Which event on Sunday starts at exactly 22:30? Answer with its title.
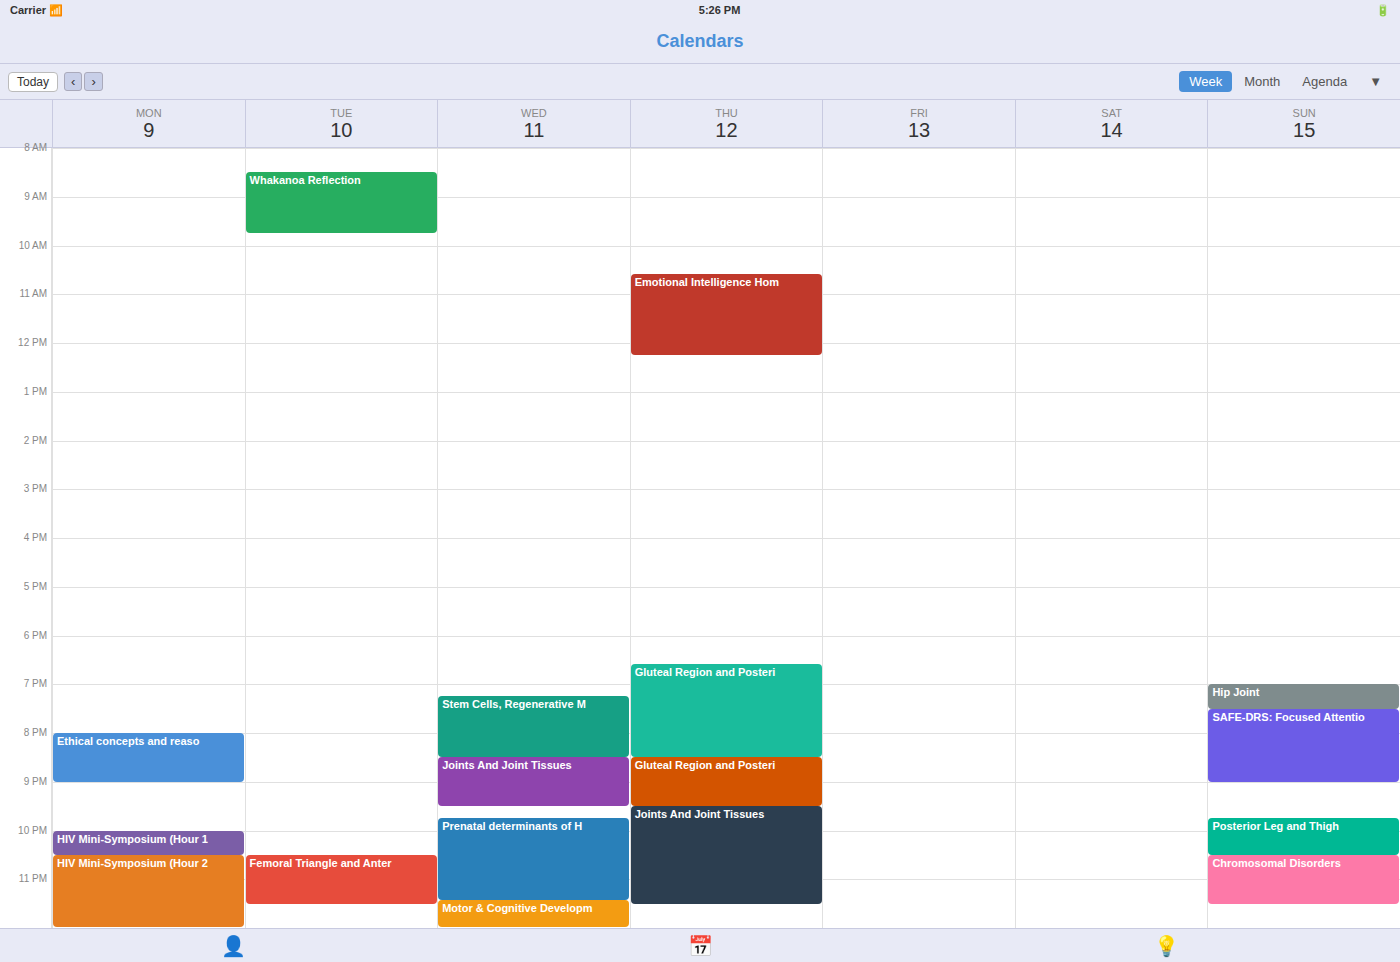
"Chromosomal Disorders"